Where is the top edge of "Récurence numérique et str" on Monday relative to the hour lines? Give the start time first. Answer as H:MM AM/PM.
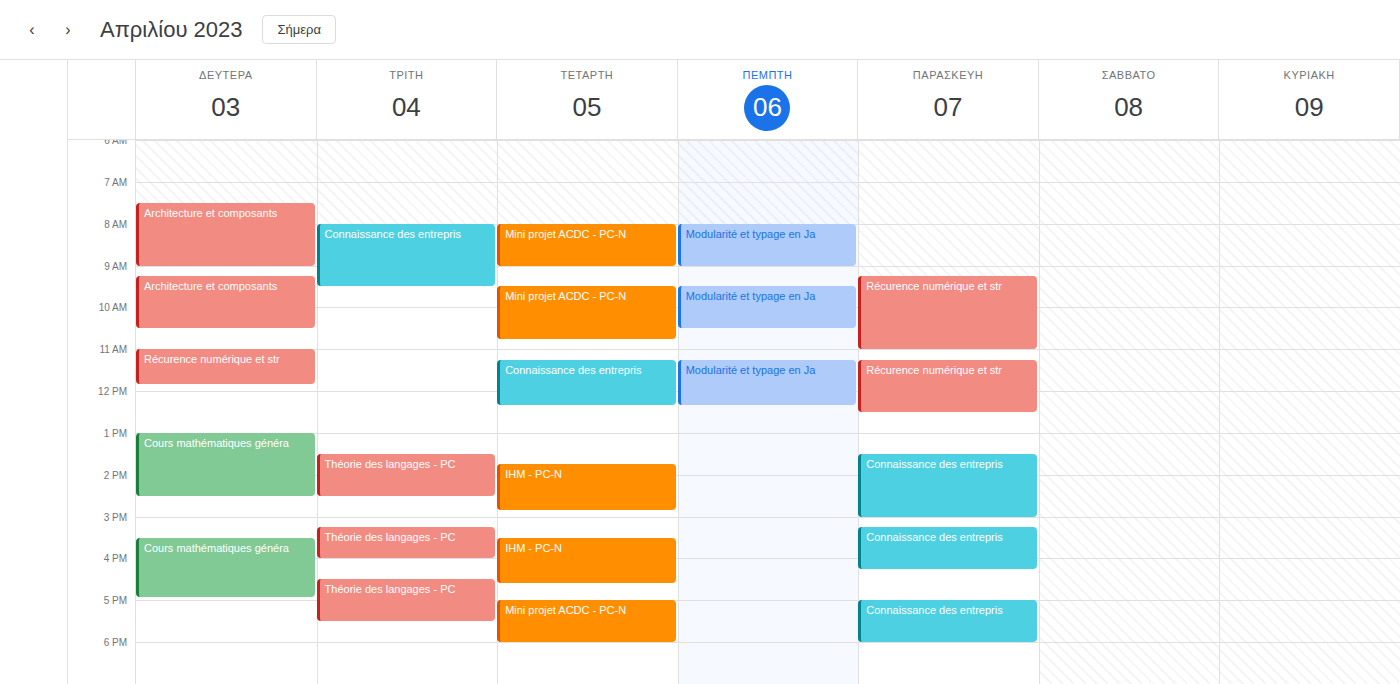
11:00 AM -- exactly on the 11 AM line.